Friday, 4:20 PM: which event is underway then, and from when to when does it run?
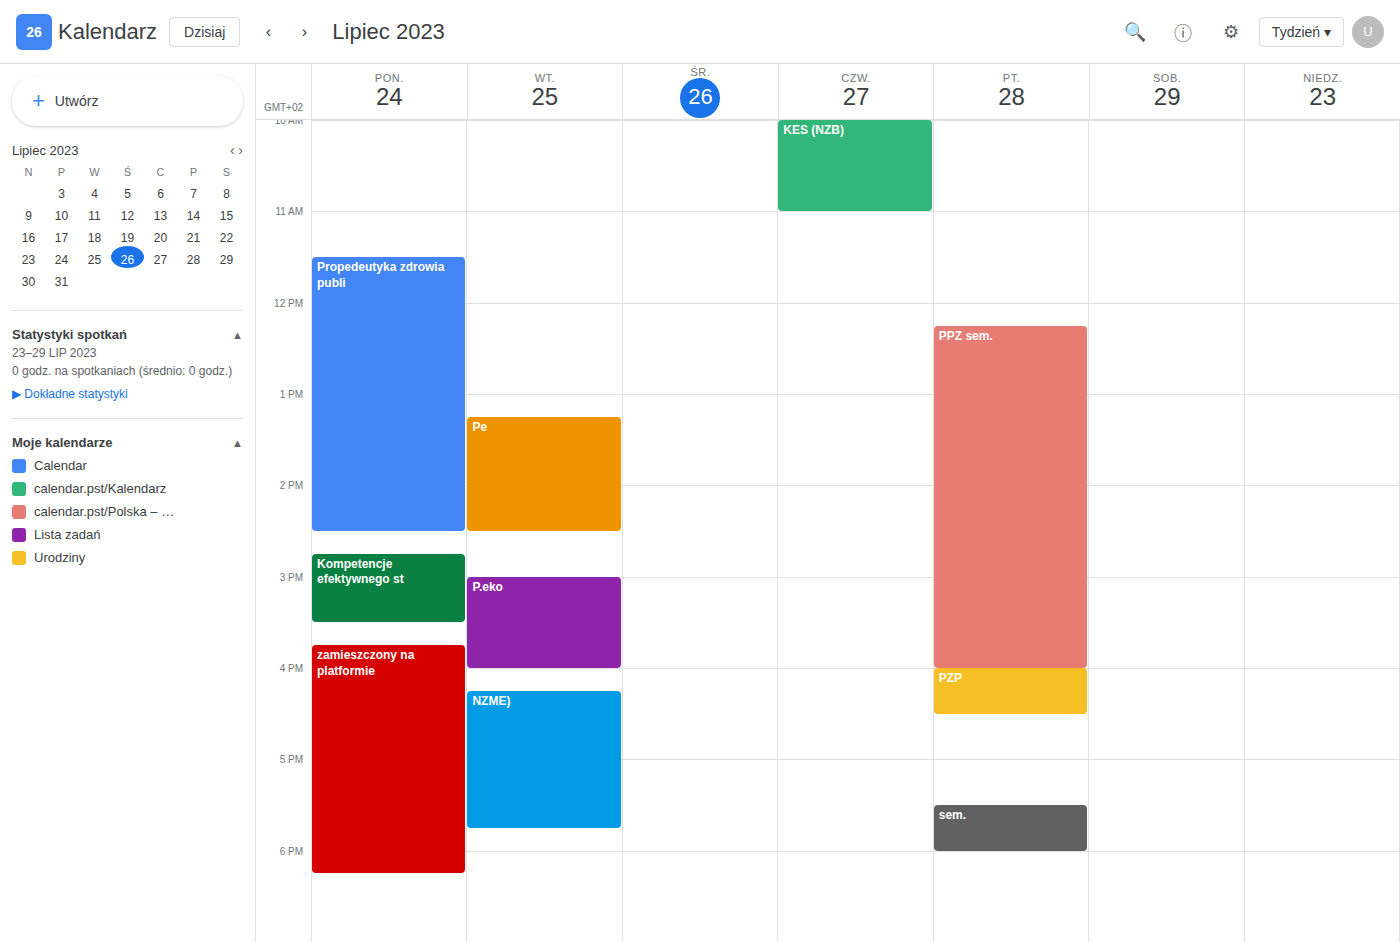
"PZP", 4:00 PM to 4:30 PM